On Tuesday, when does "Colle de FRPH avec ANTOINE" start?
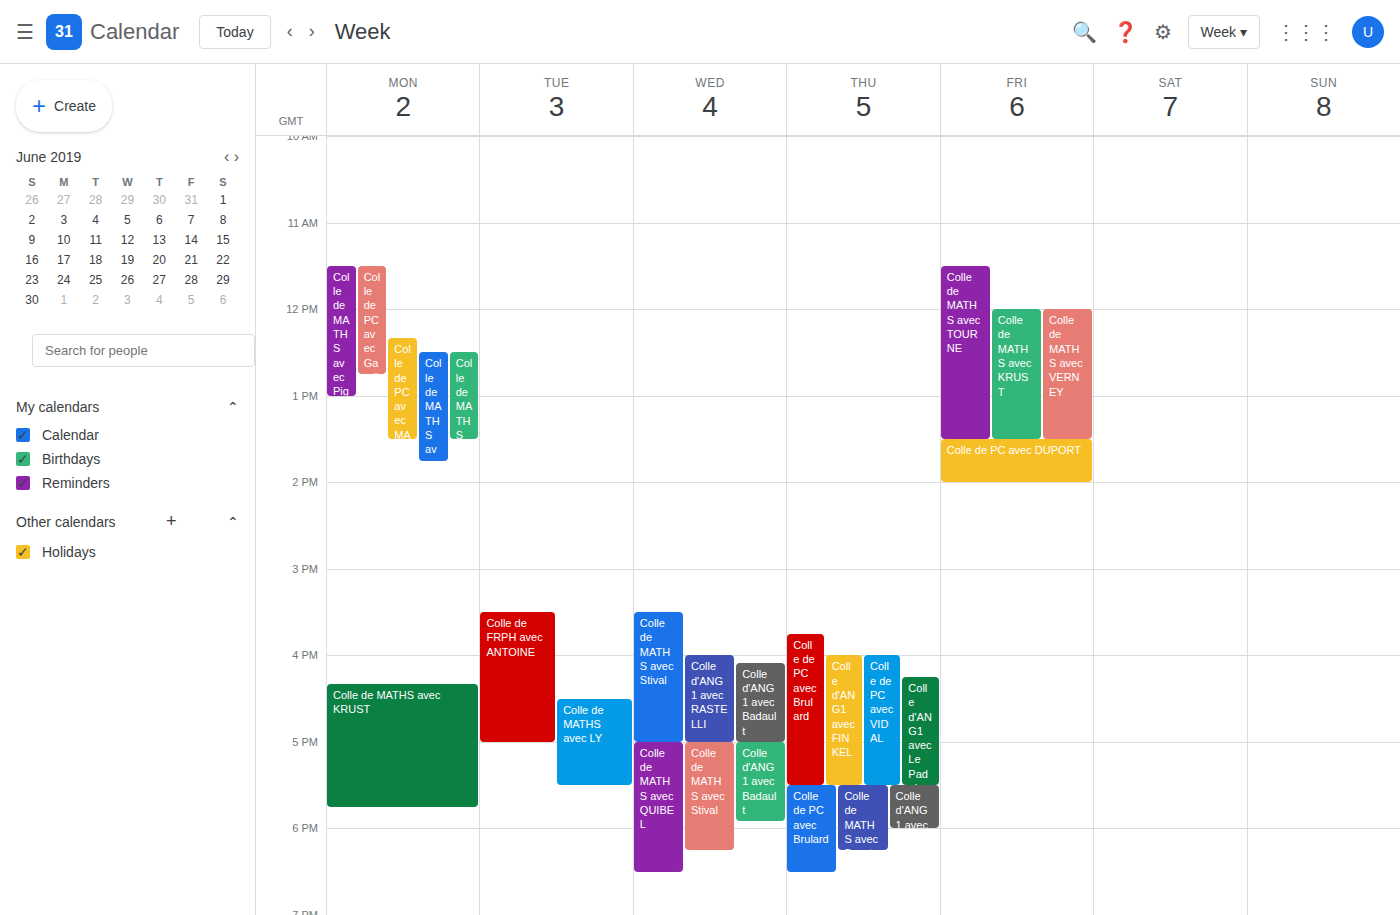
3:30 PM